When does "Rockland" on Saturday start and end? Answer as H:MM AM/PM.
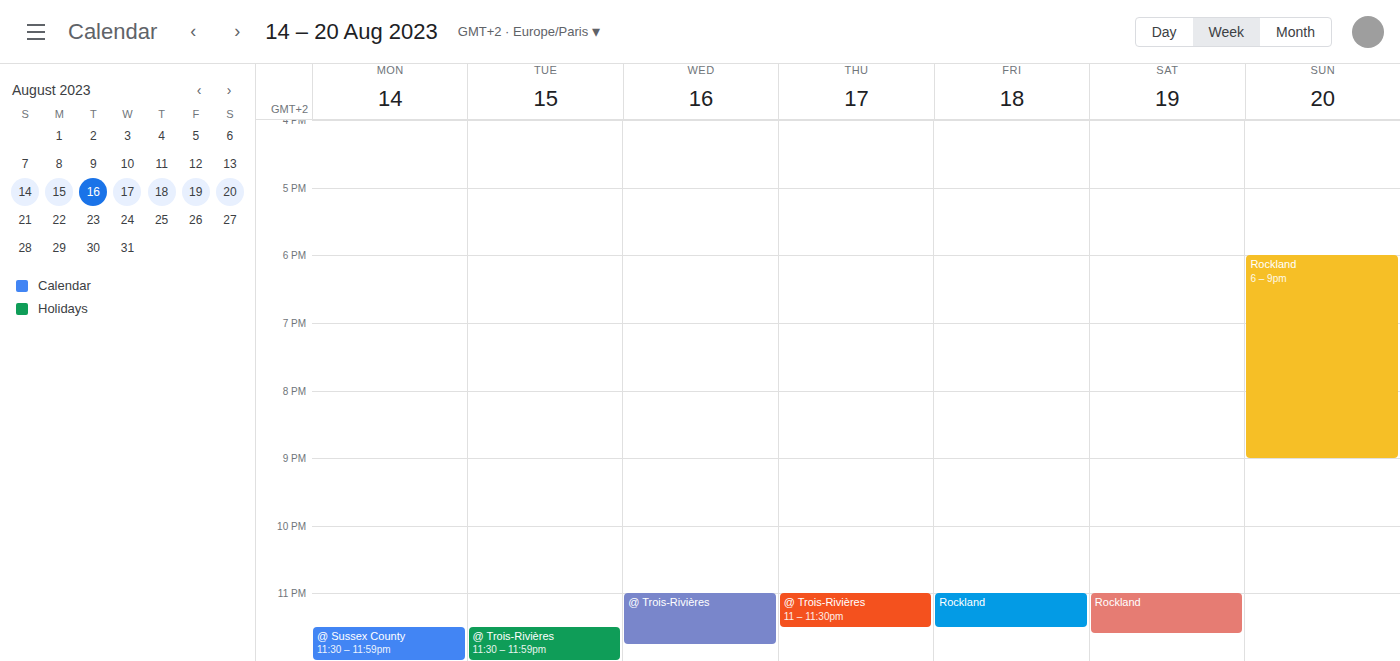
11:00 PM to 11:35 PM